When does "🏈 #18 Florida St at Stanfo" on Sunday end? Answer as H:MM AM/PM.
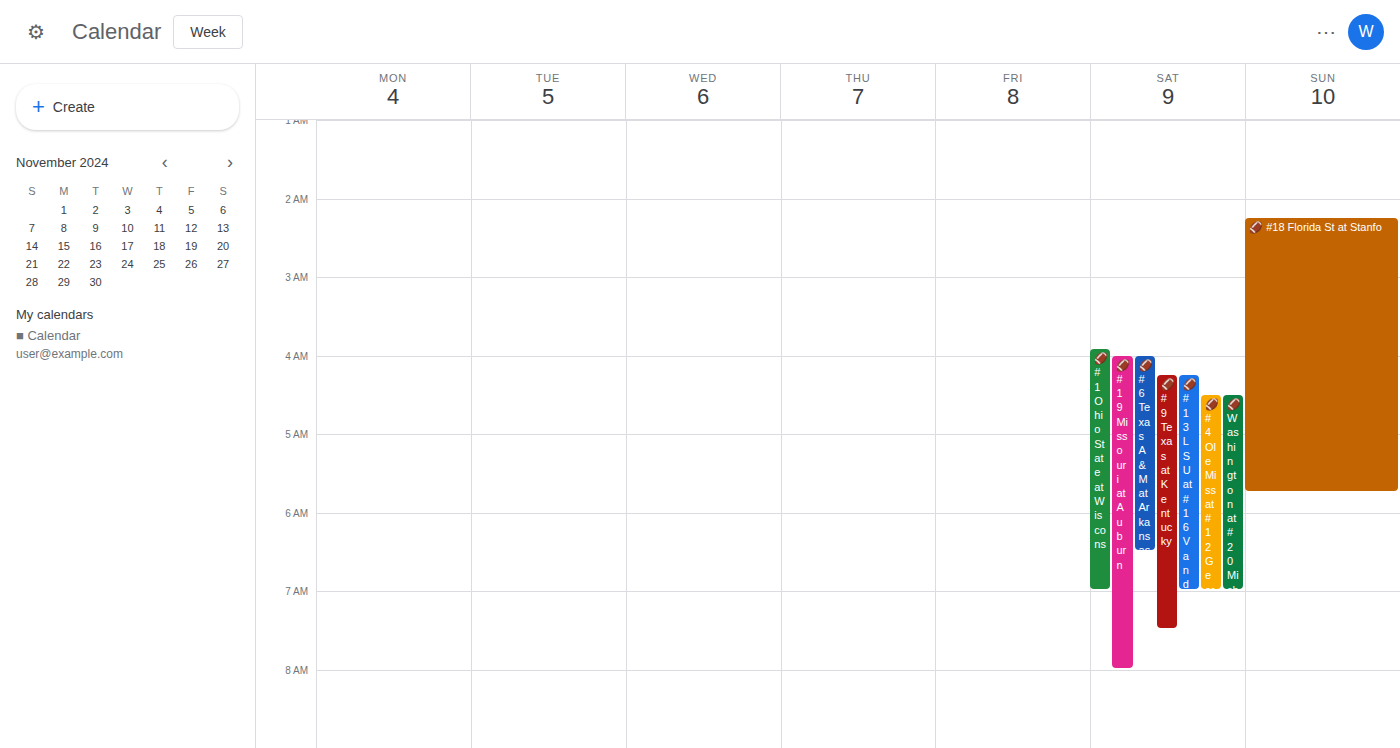
5:45 AM